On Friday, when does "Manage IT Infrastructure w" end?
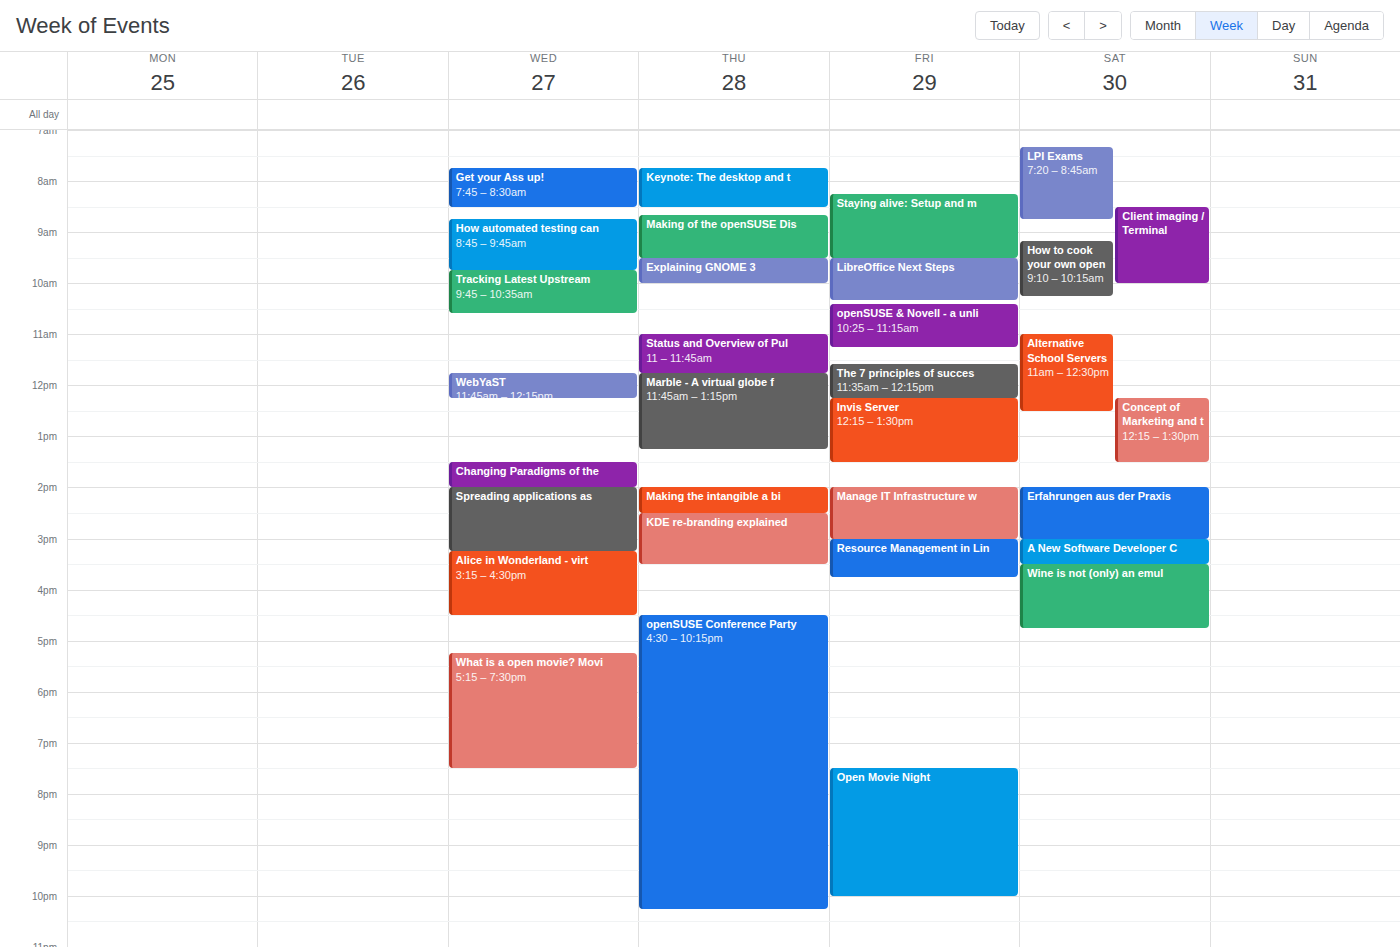
3:00 PM